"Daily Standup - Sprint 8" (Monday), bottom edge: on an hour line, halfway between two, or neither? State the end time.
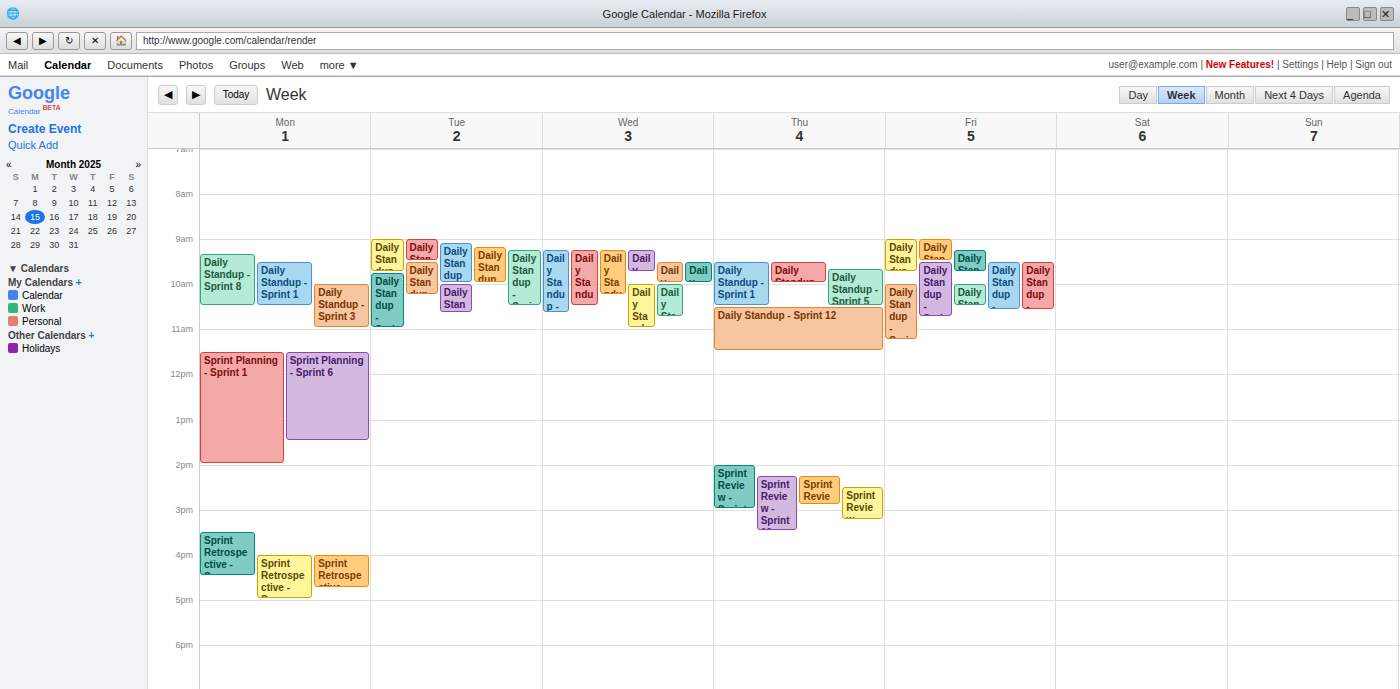
10:30 AM -- halfway between the 10 AM and 11 AM lines.